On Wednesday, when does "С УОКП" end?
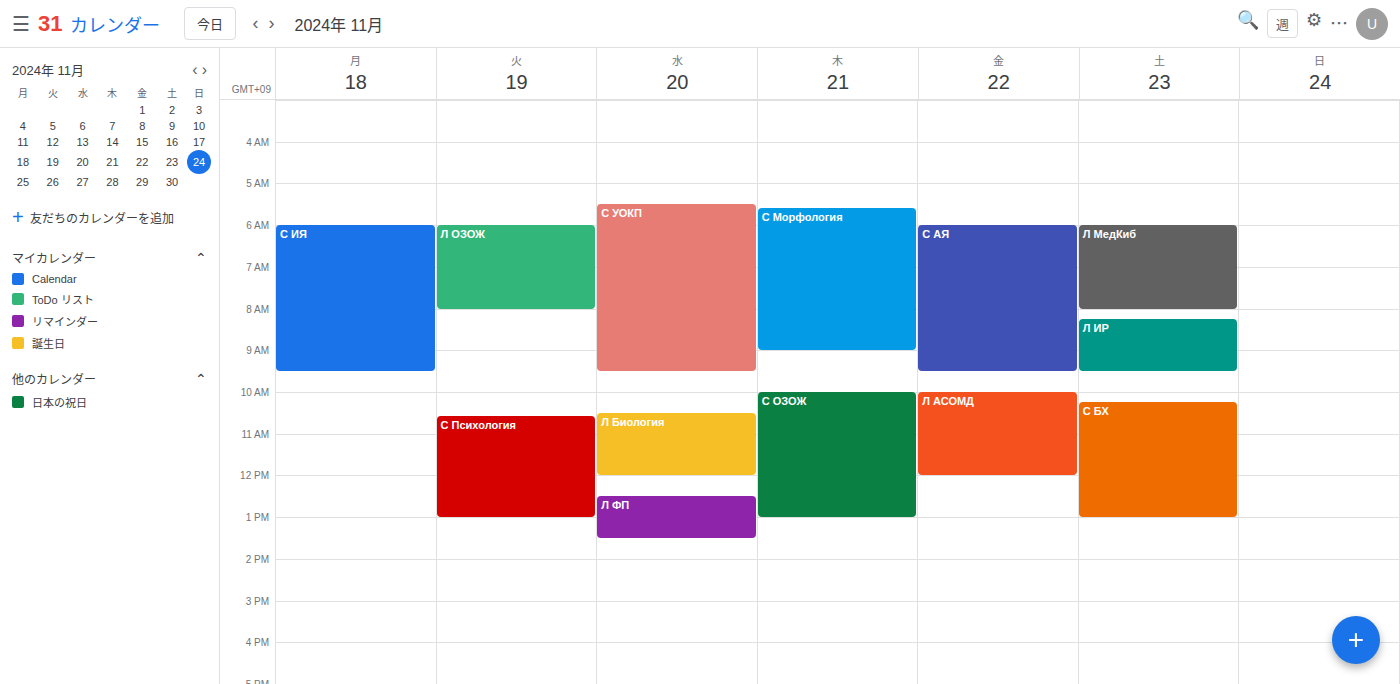
9:30 AM